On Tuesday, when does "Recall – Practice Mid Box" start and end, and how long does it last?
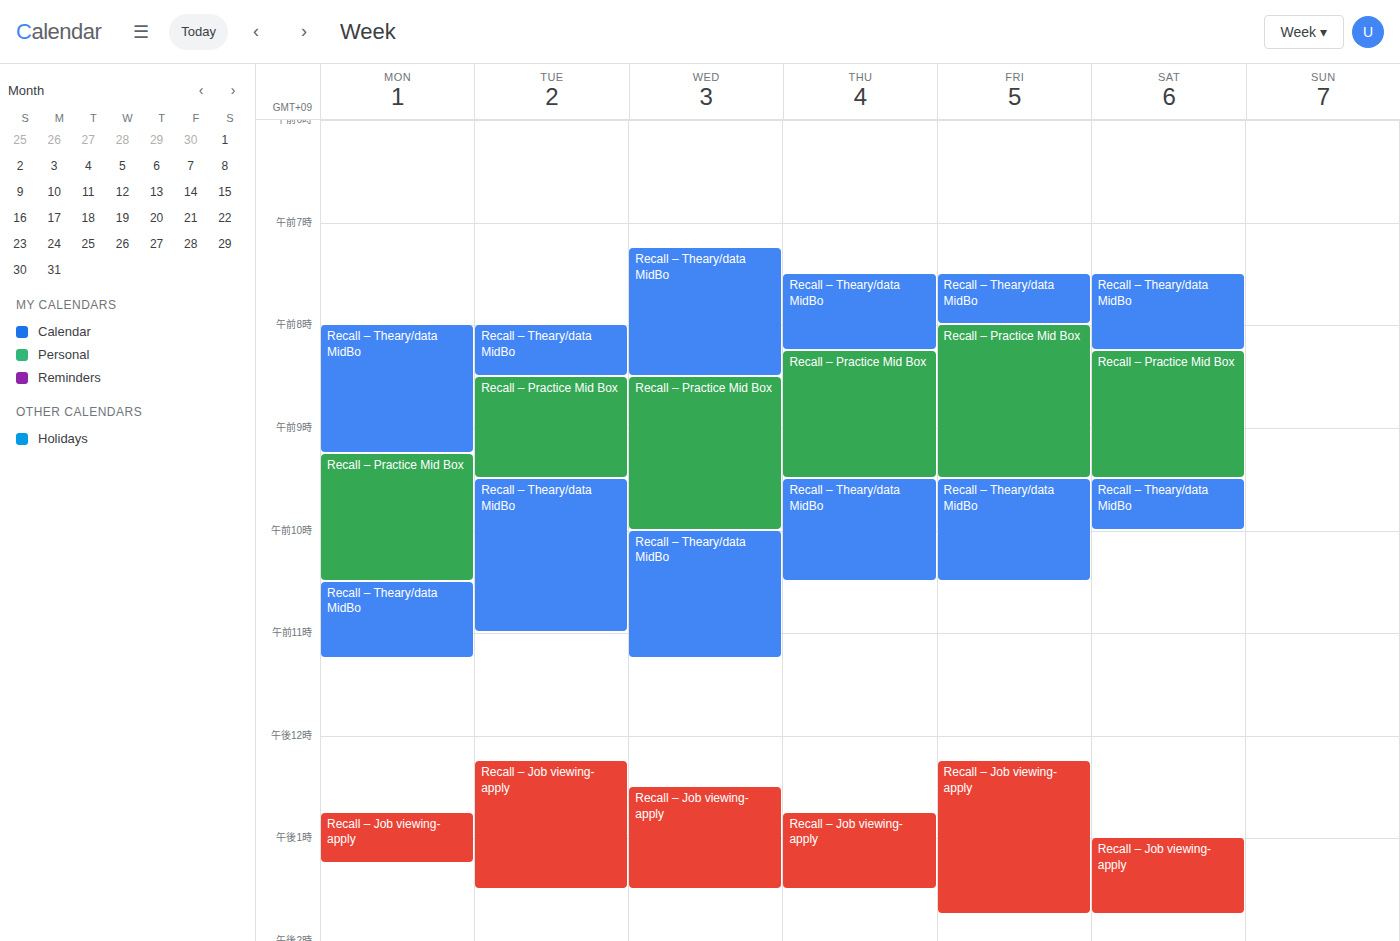
08:30 to 09:30, 1 hour